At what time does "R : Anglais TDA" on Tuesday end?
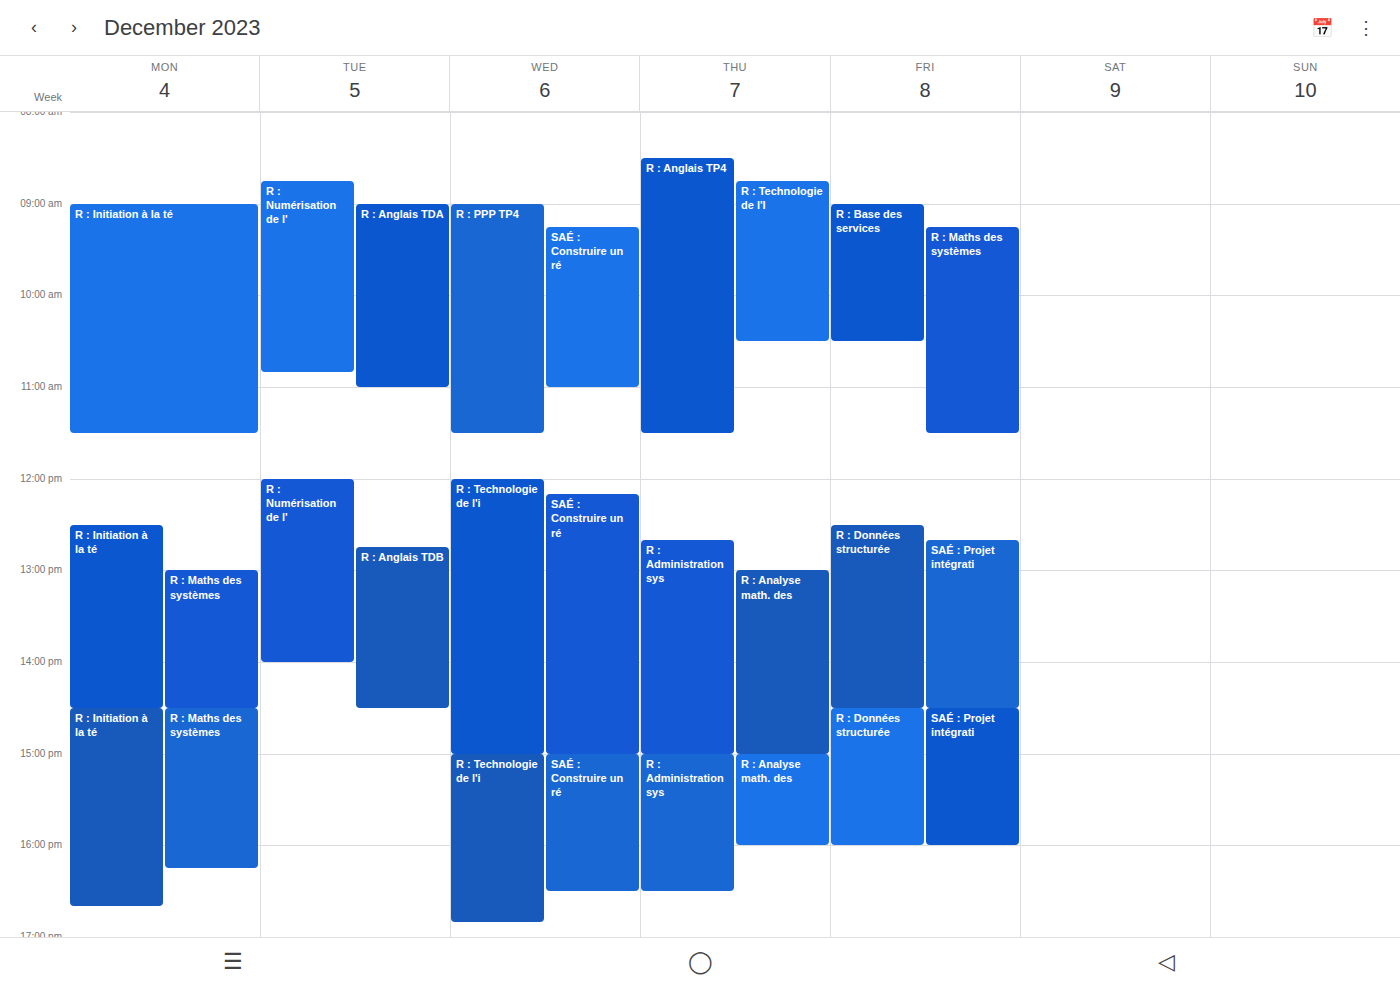
11:00 AM